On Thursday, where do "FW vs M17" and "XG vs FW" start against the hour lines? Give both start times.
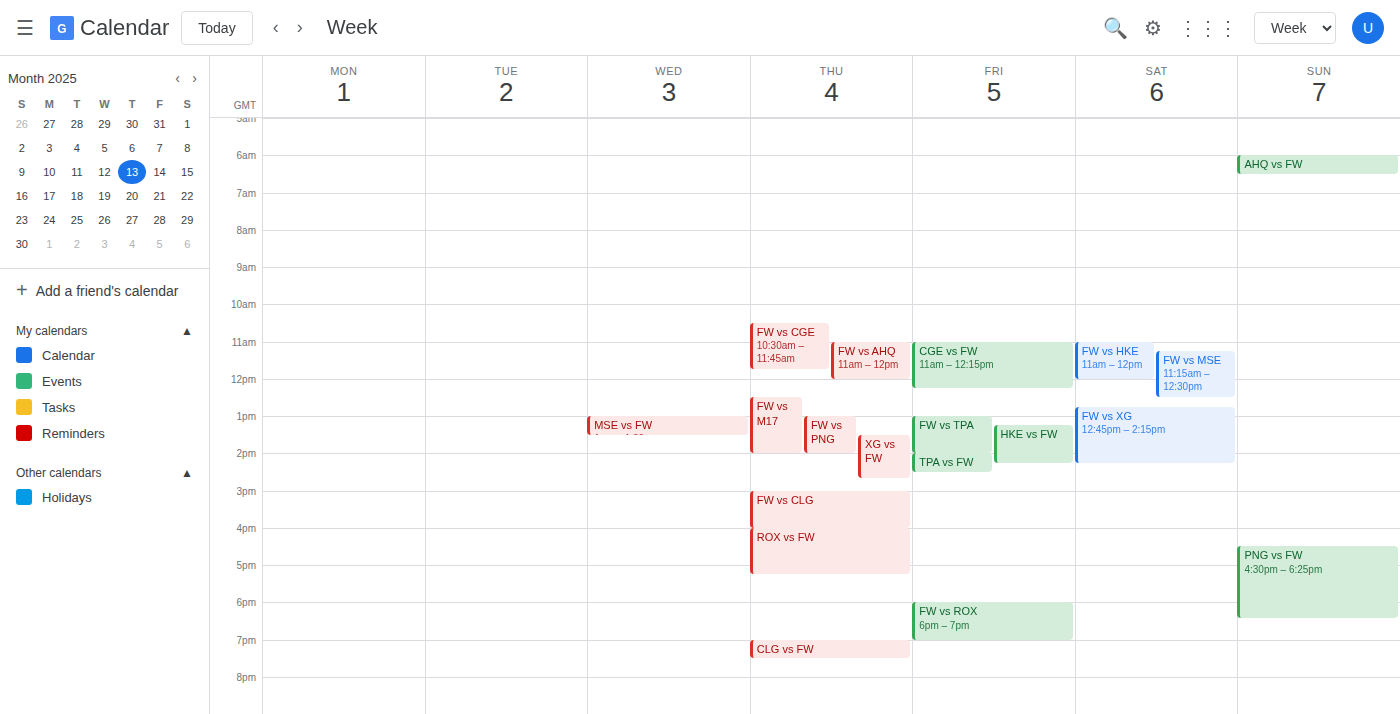
"FW vs M17": 12:30 PM, halfway between the 12 PM and 1 PM lines. "XG vs FW": 1:30 PM, halfway between the 1 PM and 2 PM lines.